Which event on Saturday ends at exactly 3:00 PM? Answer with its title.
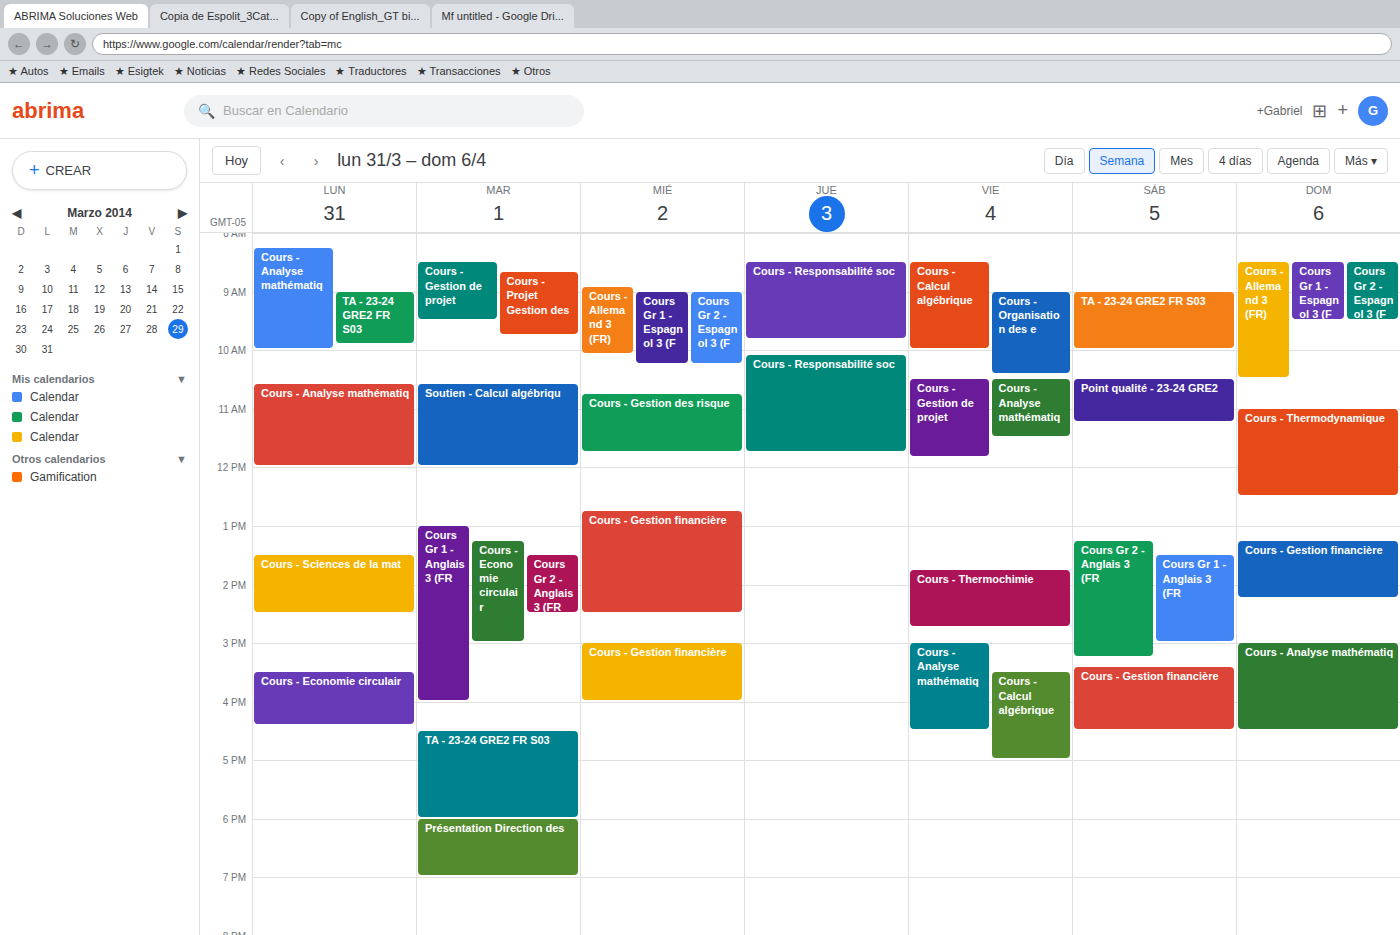
"Cours Gr 1 - Anglais 3 (FR"